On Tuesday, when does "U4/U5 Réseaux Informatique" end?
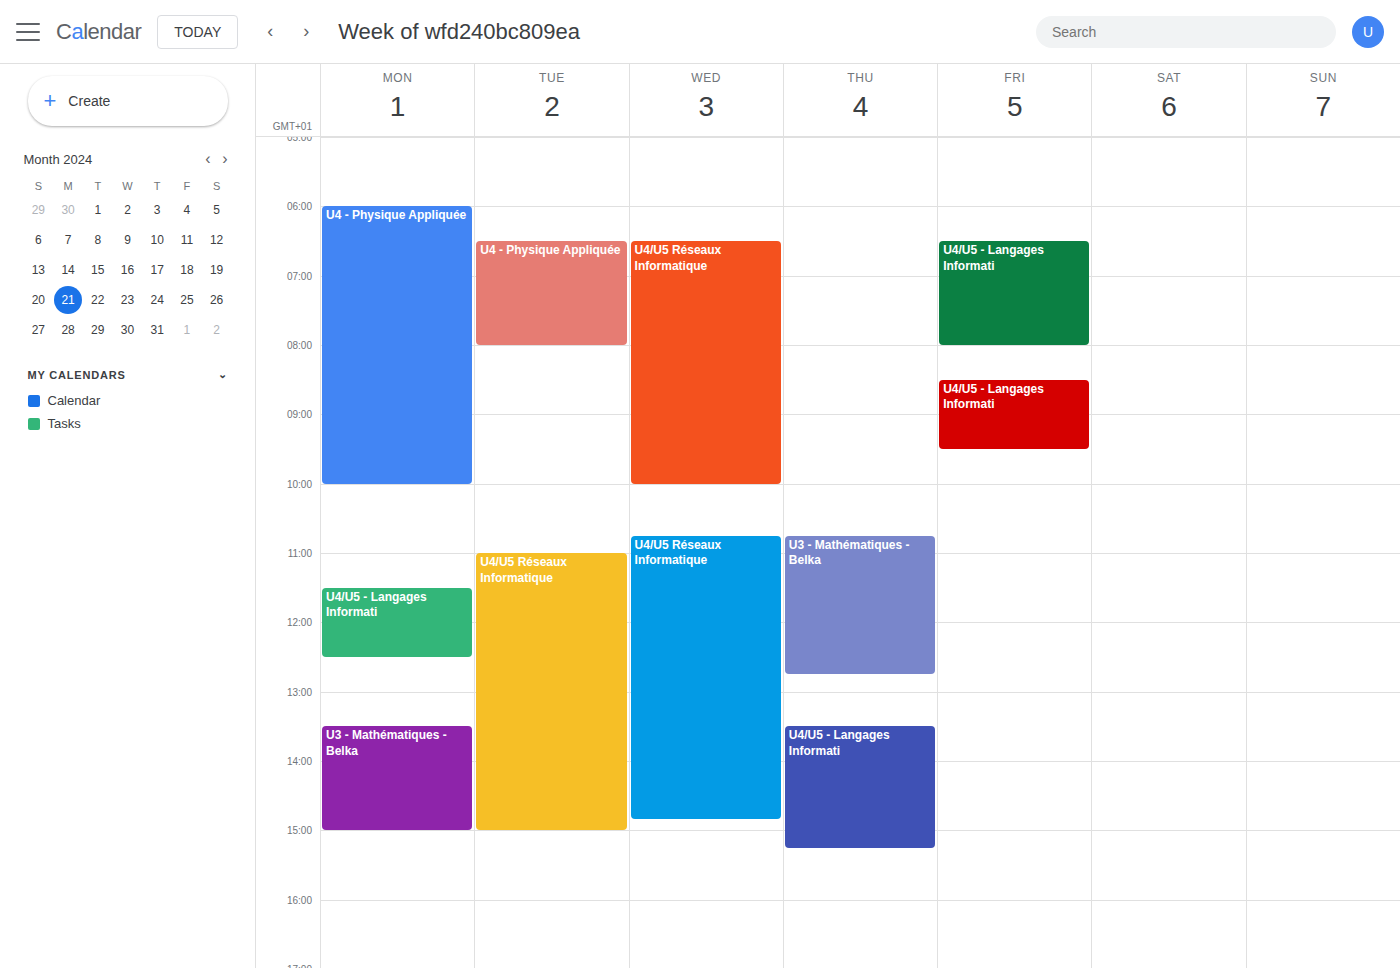
3:00 PM